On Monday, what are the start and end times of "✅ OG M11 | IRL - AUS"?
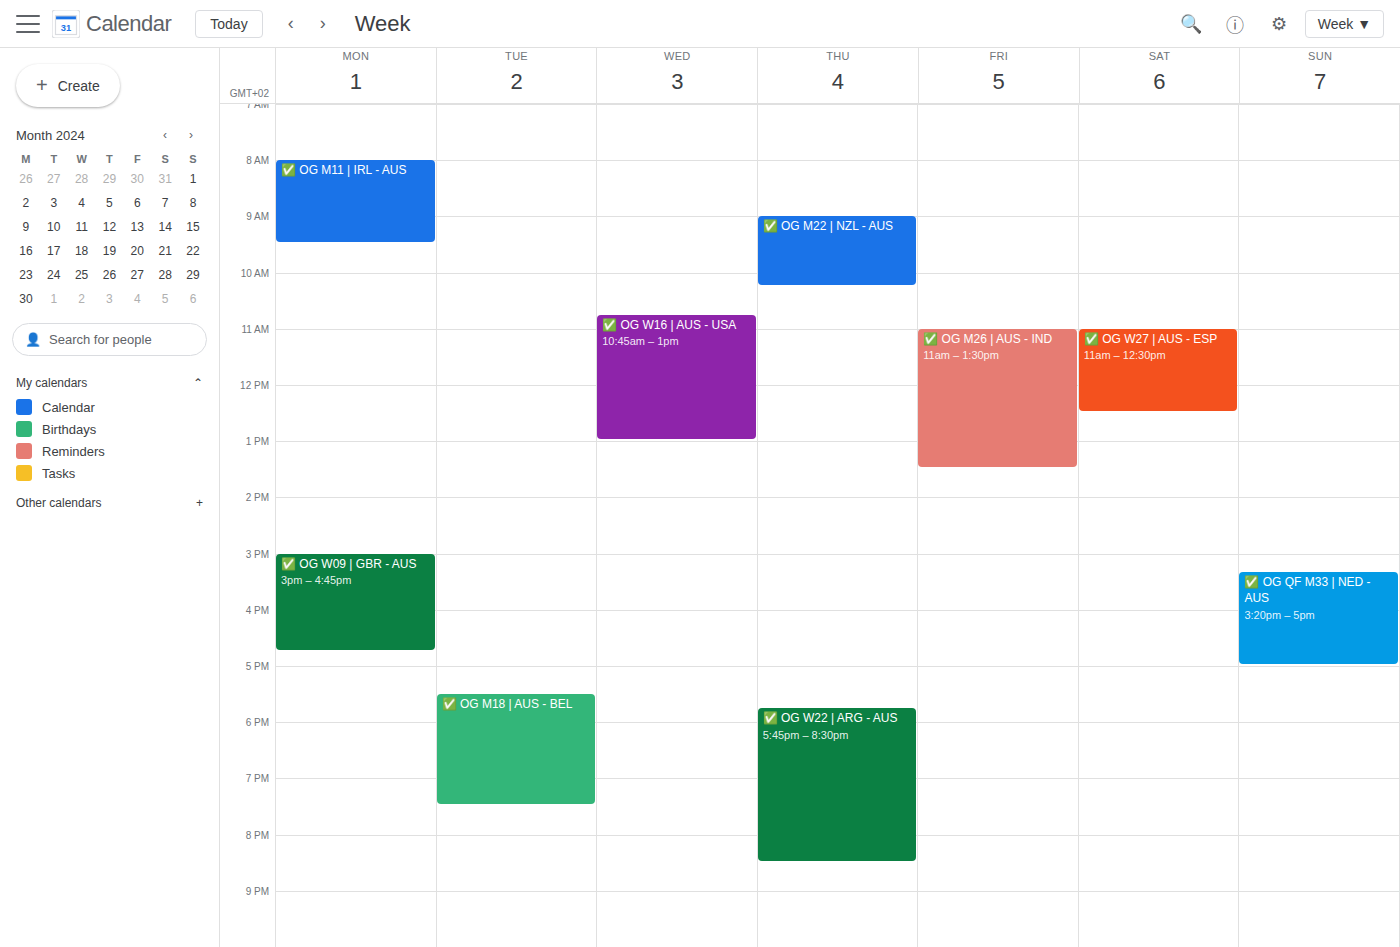
8:00 AM to 9:30 AM